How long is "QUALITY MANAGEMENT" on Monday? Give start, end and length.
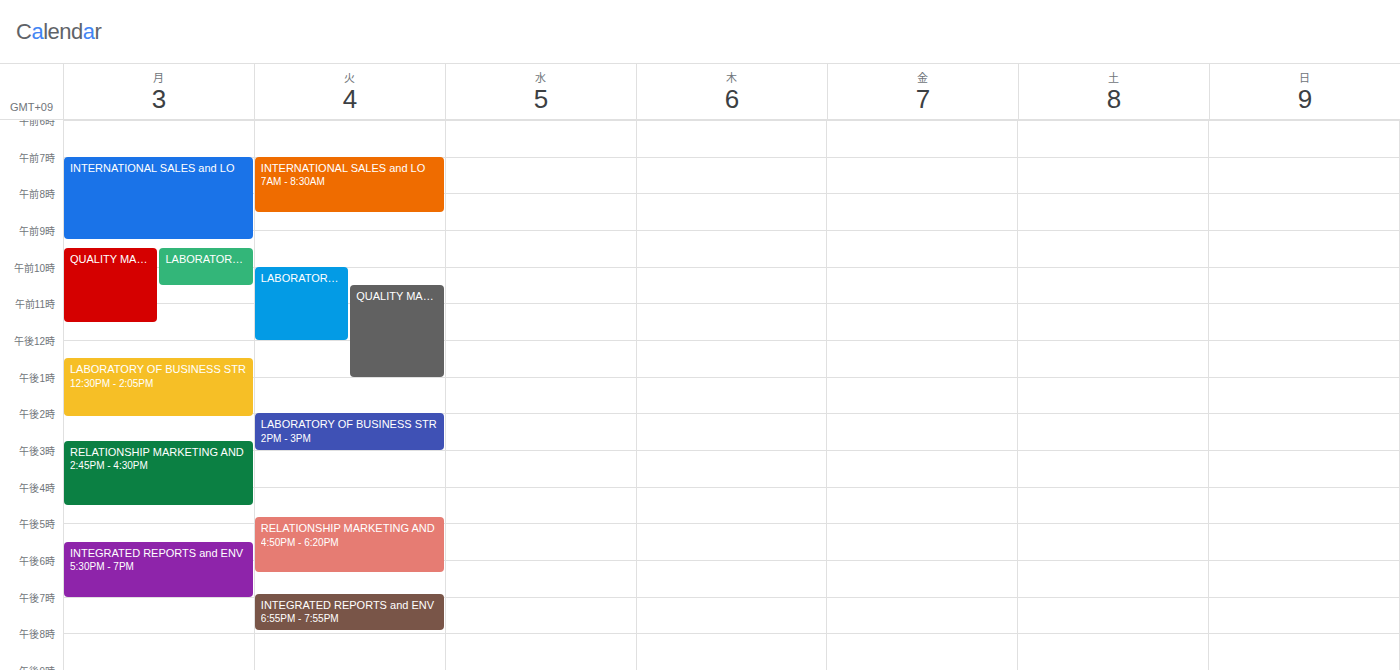
09:30 to 11:30, 2 hours